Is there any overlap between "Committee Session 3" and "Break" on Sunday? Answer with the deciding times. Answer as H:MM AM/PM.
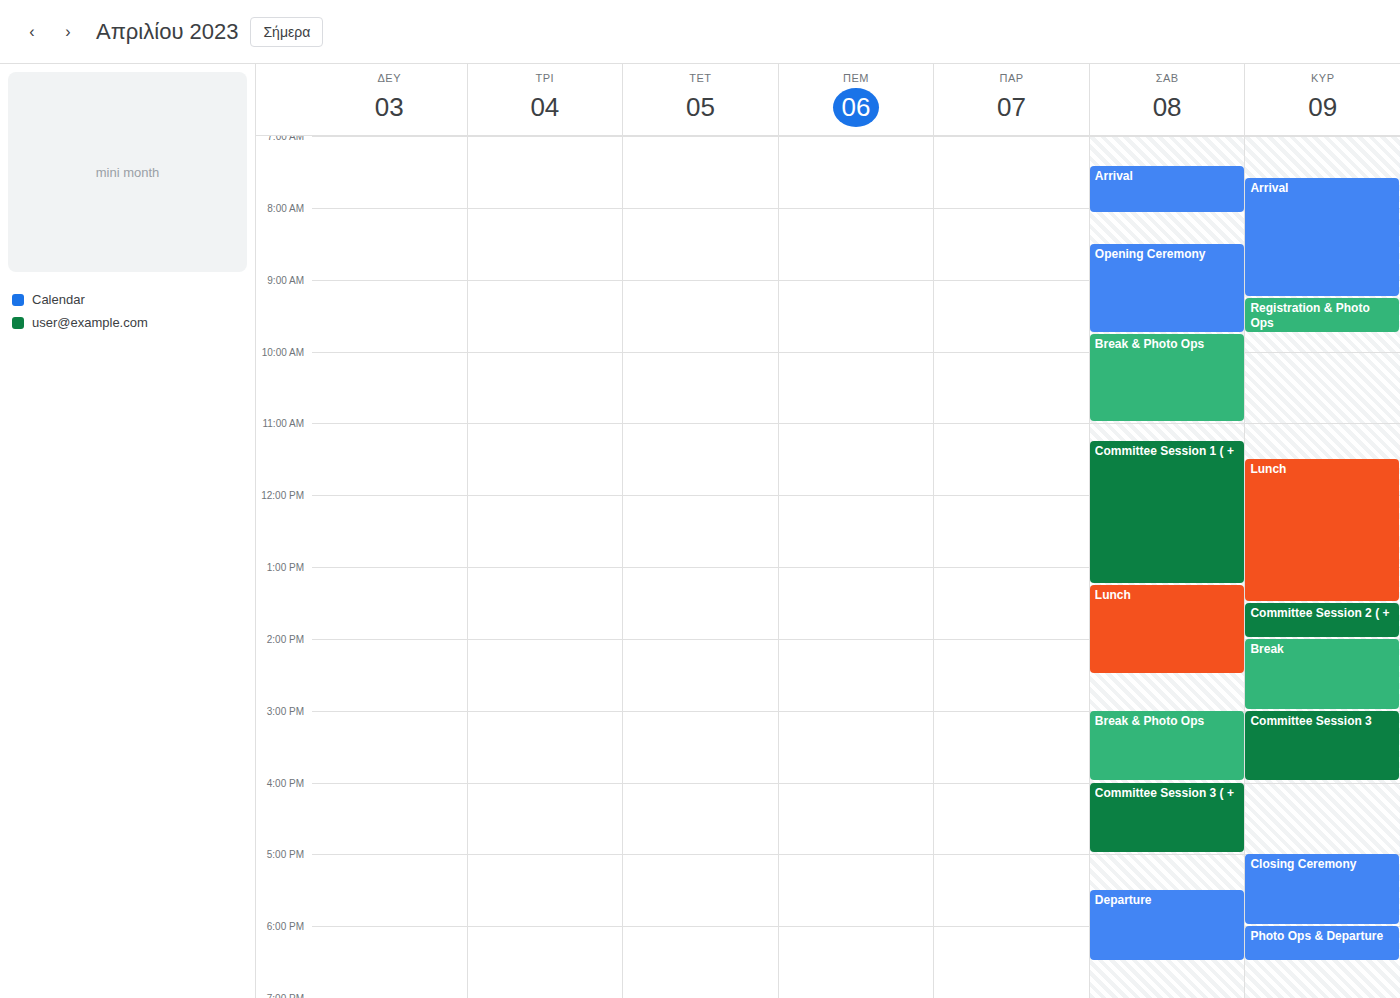
"Break" ends at 3:00 PM, exactly when "Committee Session 3" starts -- they touch but do not overlap.